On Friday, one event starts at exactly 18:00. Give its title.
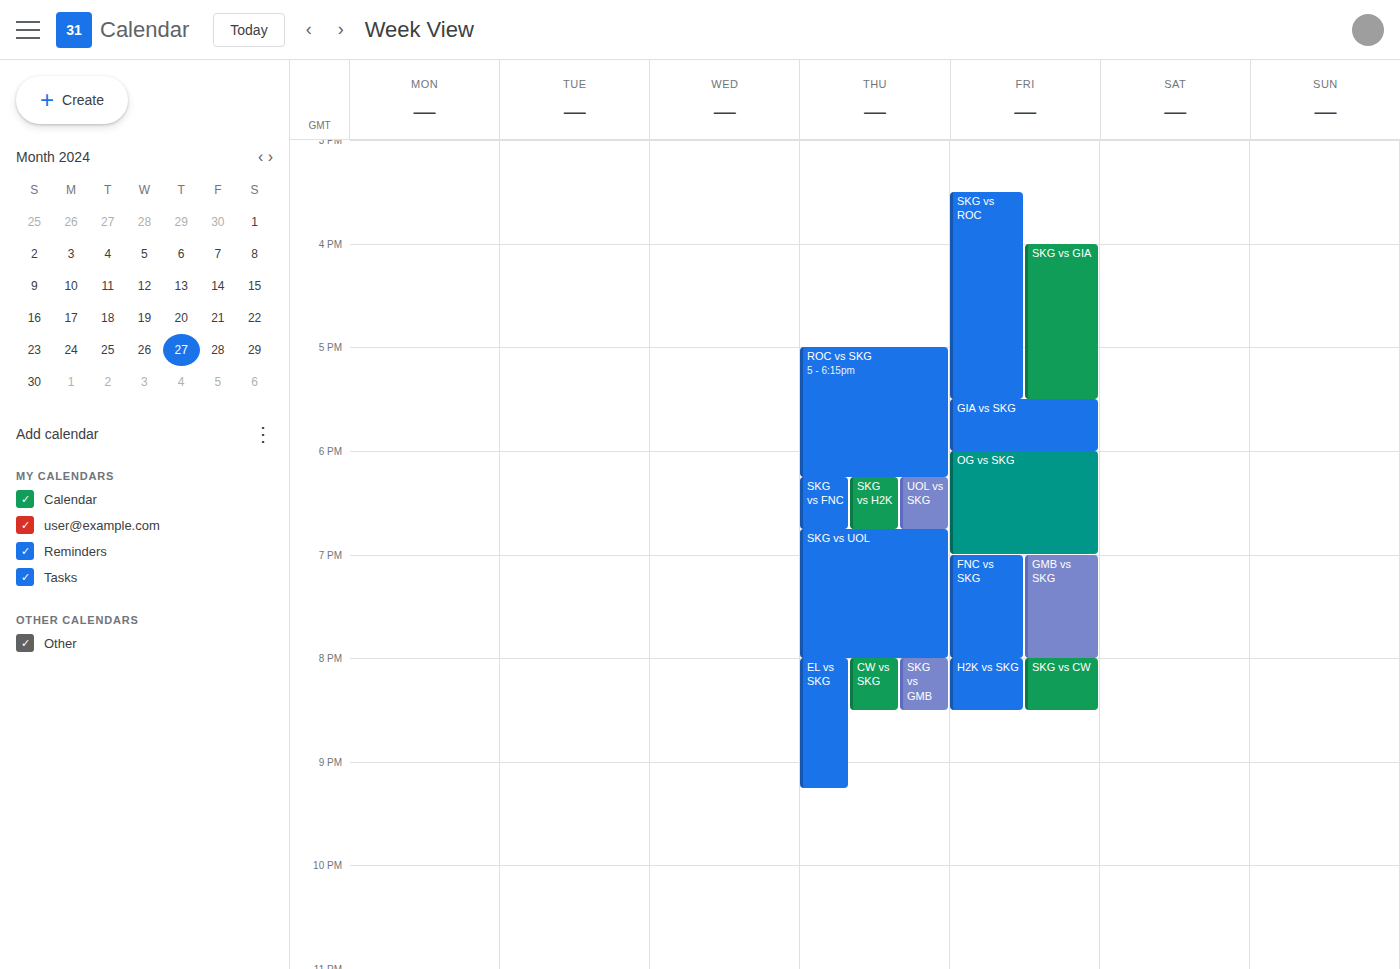
"OG vs SKG"